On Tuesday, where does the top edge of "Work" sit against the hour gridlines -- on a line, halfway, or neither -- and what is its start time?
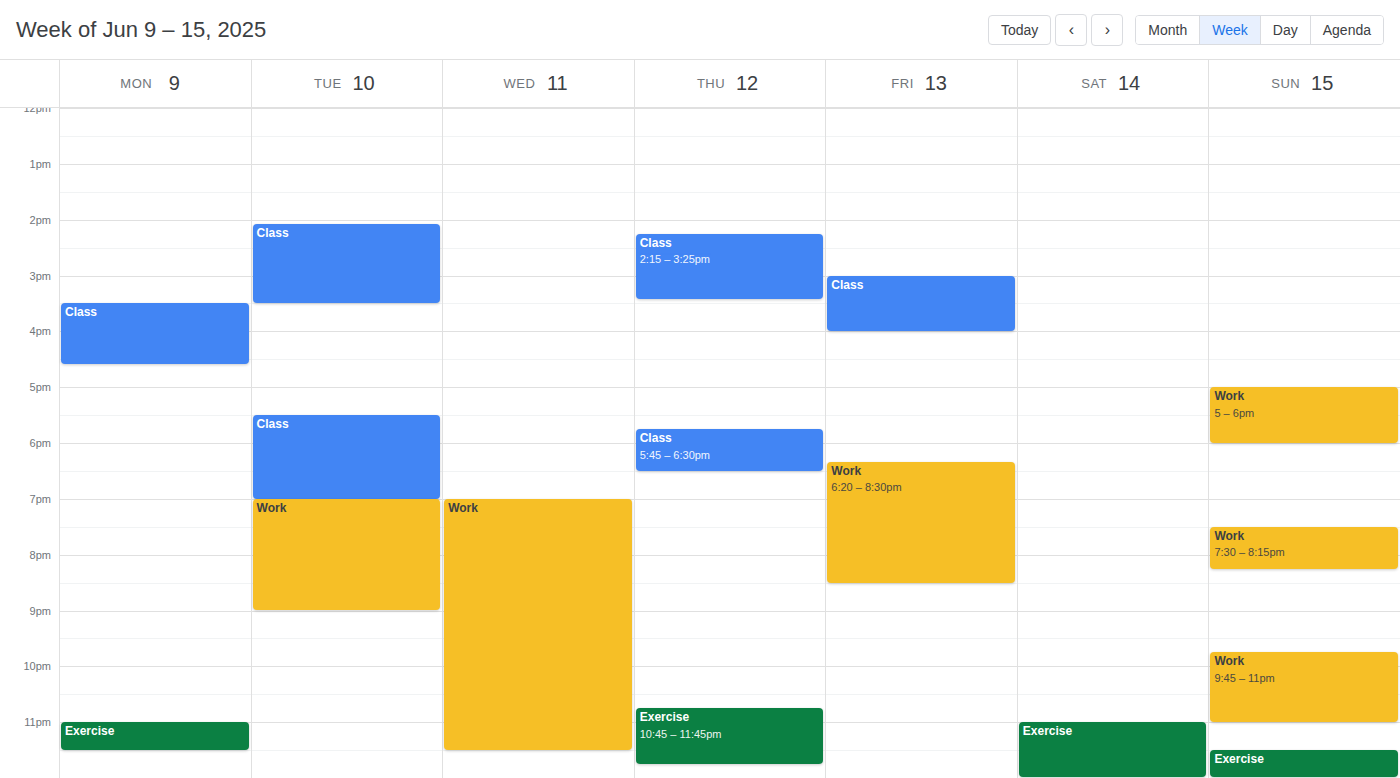
7:00 PM -- exactly on the 7 PM line.